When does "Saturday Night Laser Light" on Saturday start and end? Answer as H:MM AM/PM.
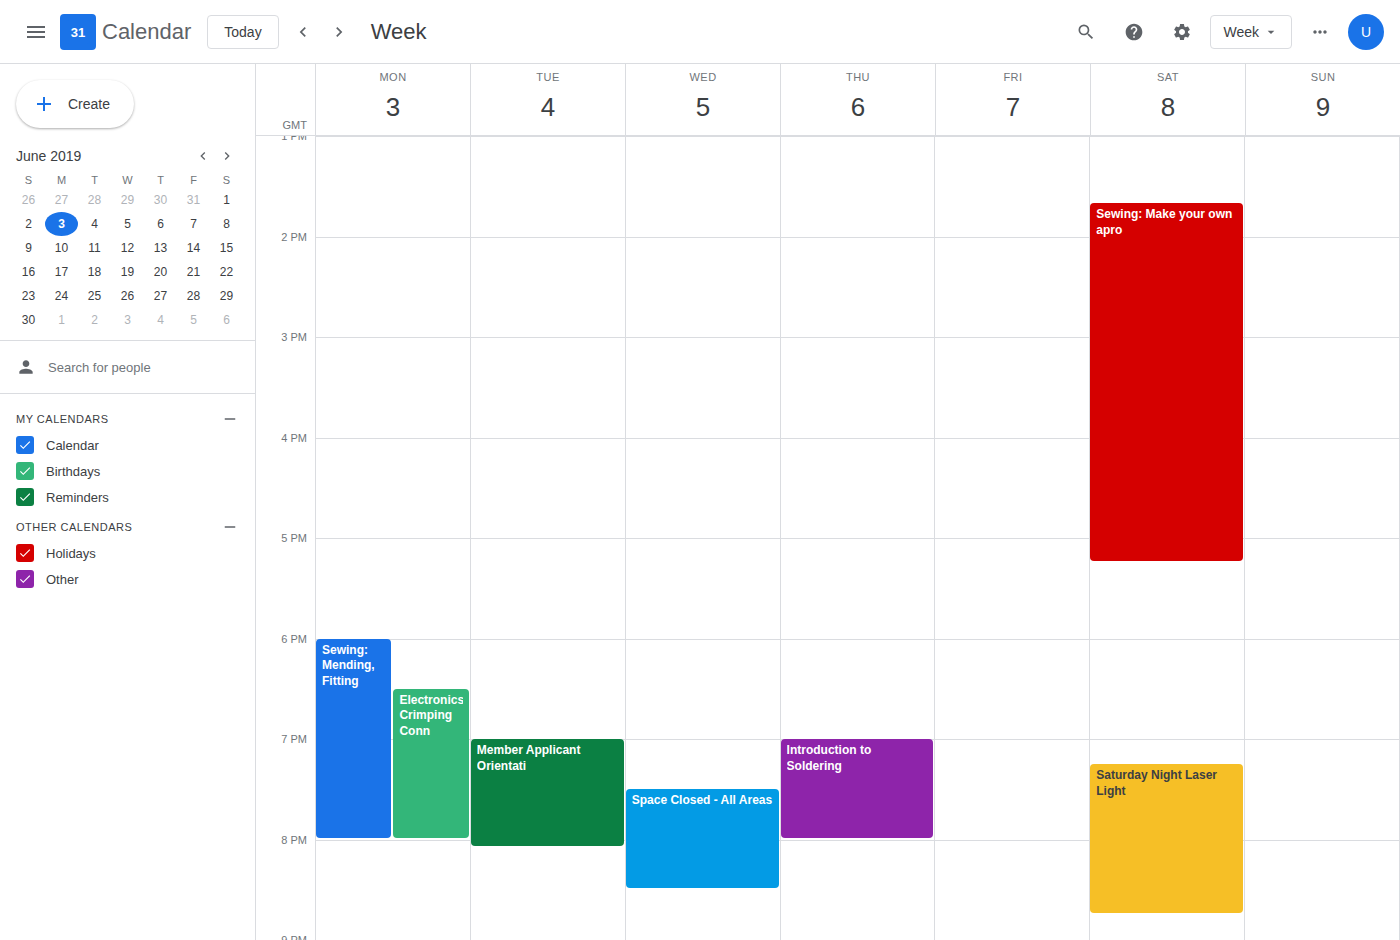
7:15 PM to 8:45 PM